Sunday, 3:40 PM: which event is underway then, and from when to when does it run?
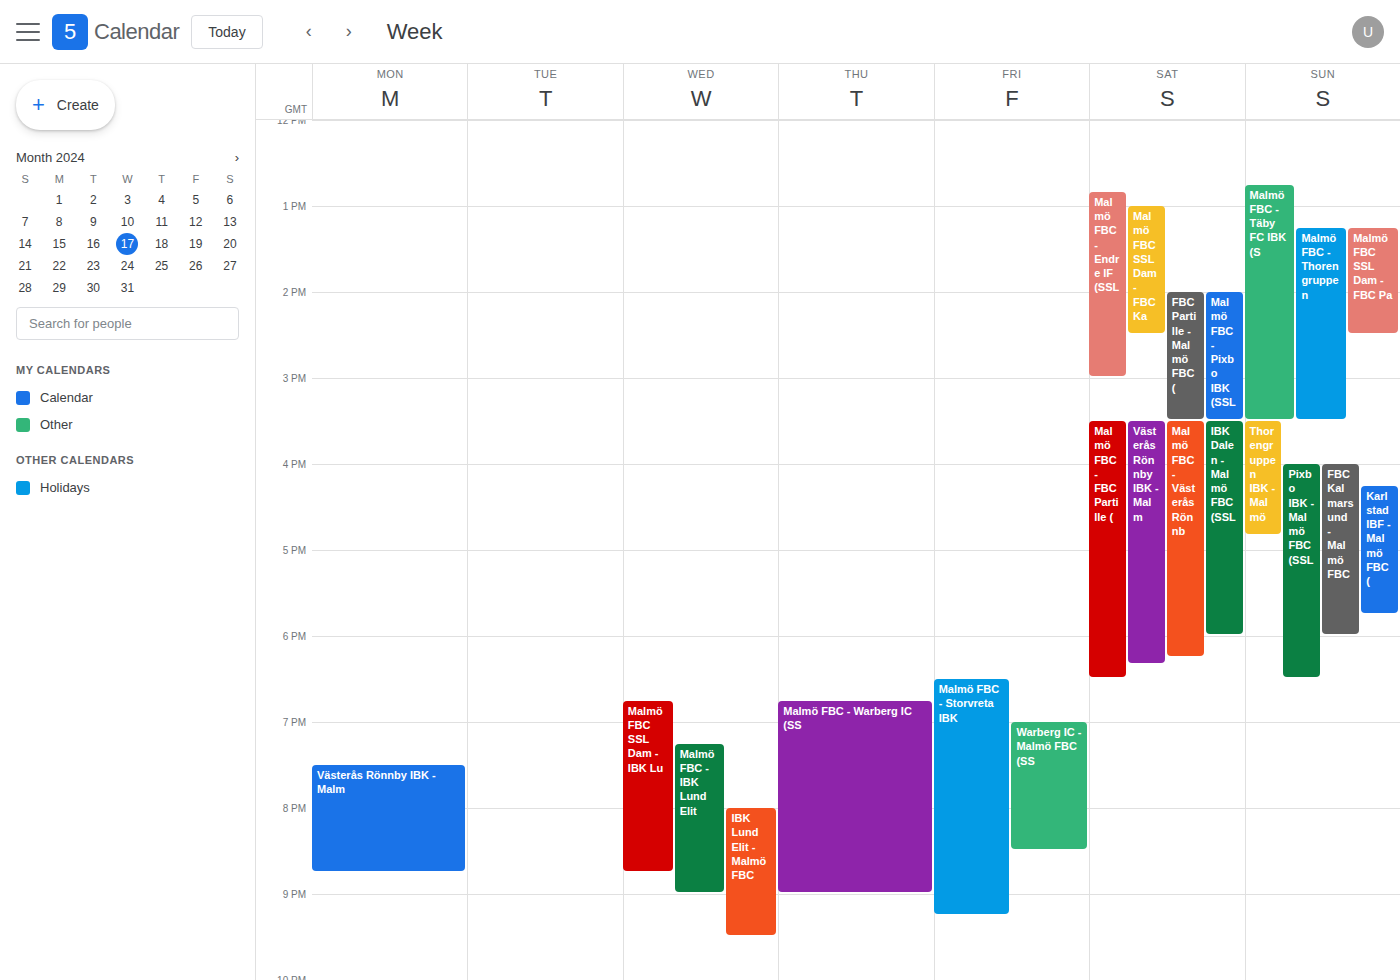
"Thorengruppen IBK - Malmö", 3:30 PM to 4:50 PM